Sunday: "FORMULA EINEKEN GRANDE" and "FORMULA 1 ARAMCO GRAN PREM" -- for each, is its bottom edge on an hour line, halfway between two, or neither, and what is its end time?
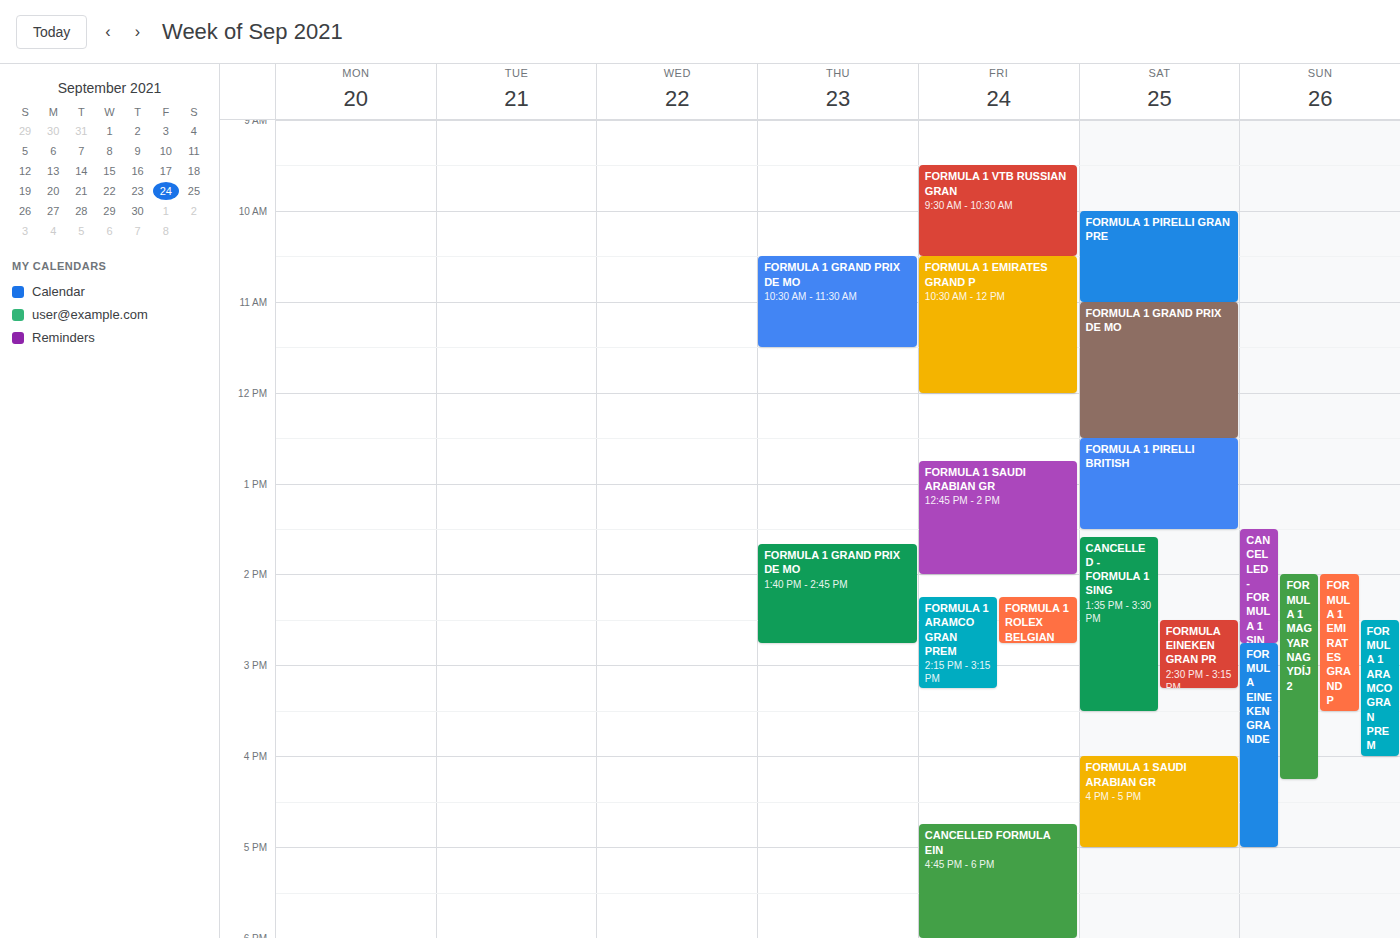
"FORMULA EINEKEN GRANDE": 17:00, exactly on the 17:00 line. "FORMULA 1 ARAMCO GRAN PREM": 16:00, exactly on the 16:00 line.